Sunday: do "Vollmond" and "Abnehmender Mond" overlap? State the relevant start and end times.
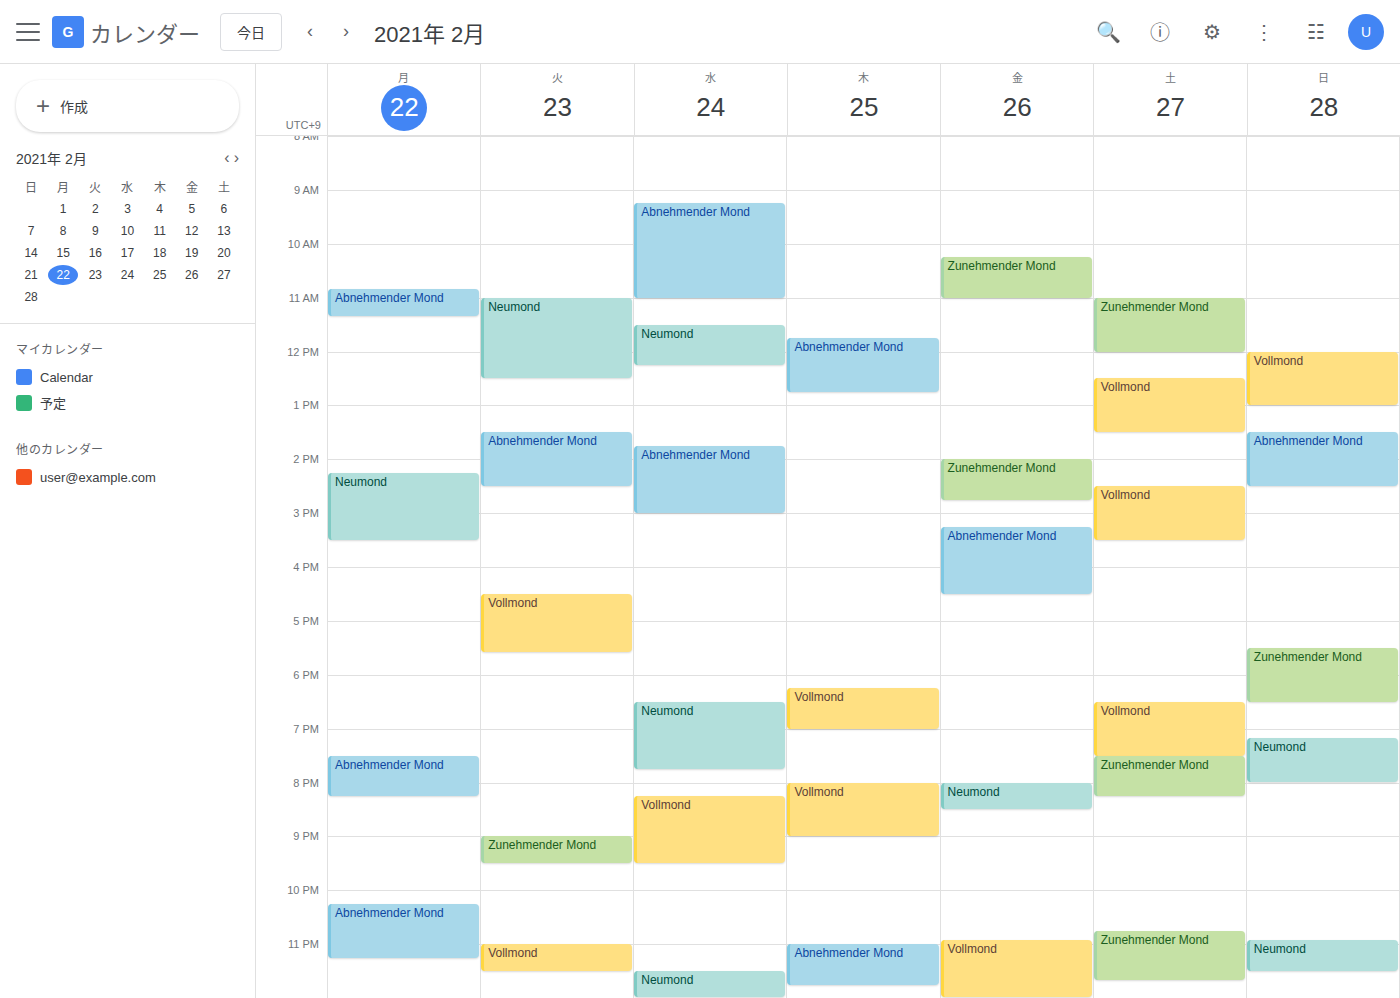
"Vollmond" ends at 1:00 PM and "Abnehmender Mond" starts at 1:30 PM -- no overlap.